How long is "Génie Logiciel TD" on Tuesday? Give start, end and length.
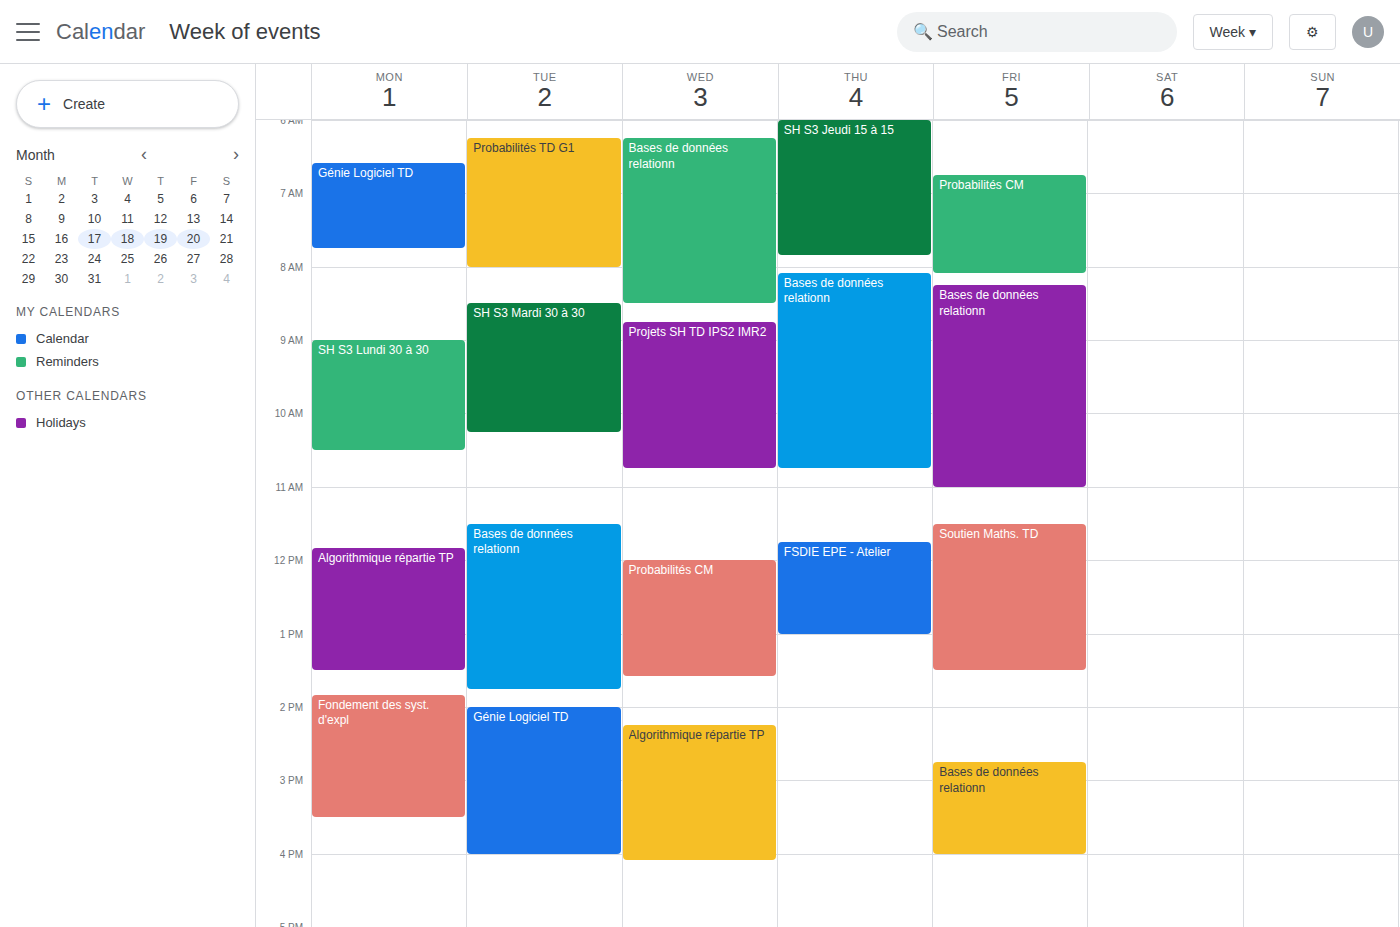
2:00 PM to 4:00 PM, 2 hours